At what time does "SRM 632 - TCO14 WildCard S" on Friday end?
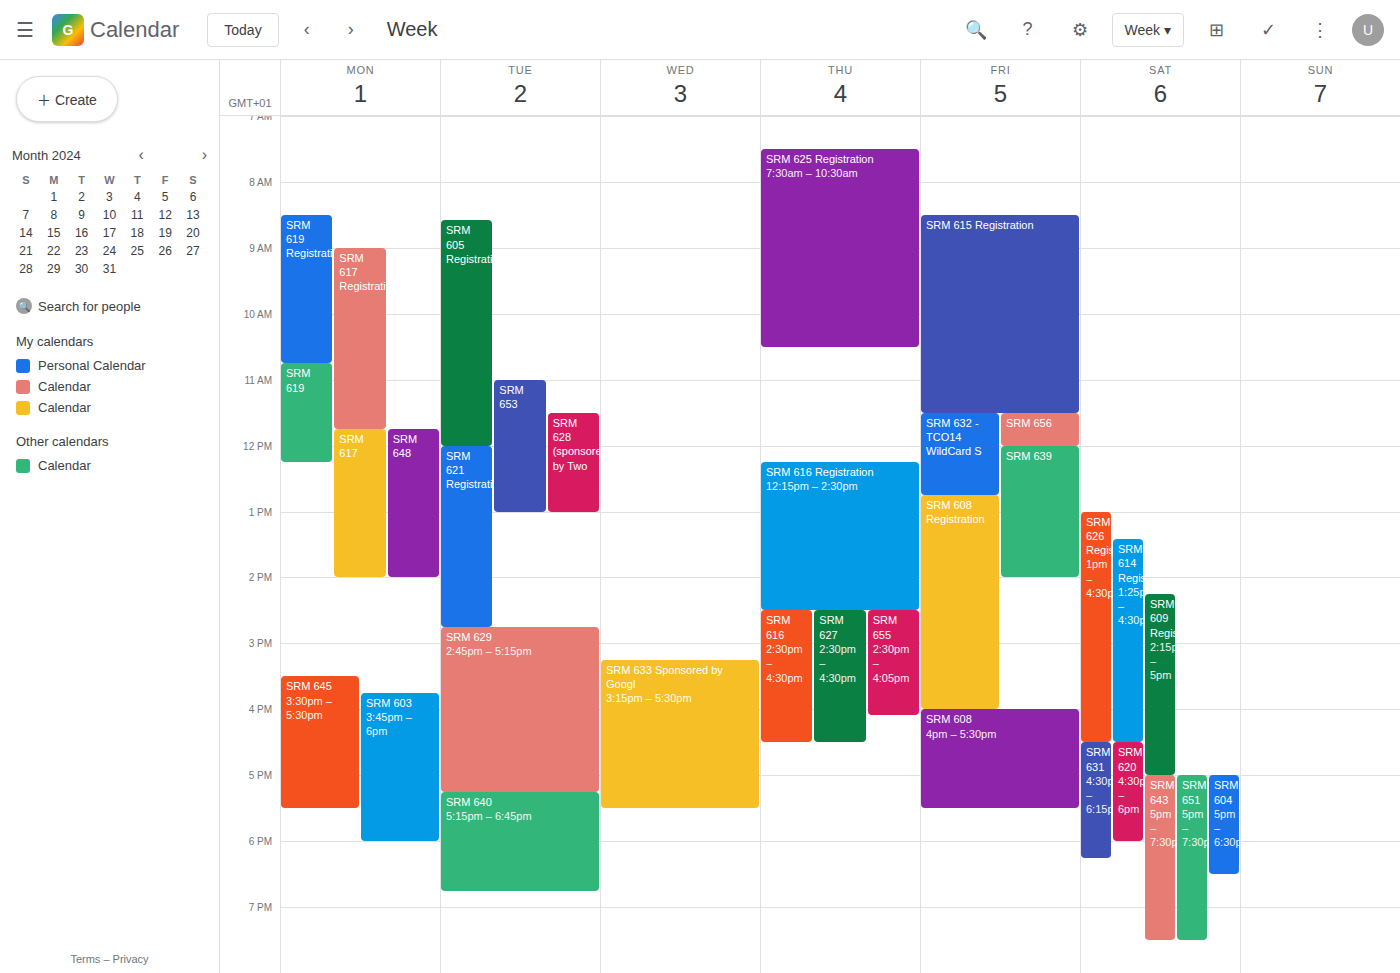
12:45 PM